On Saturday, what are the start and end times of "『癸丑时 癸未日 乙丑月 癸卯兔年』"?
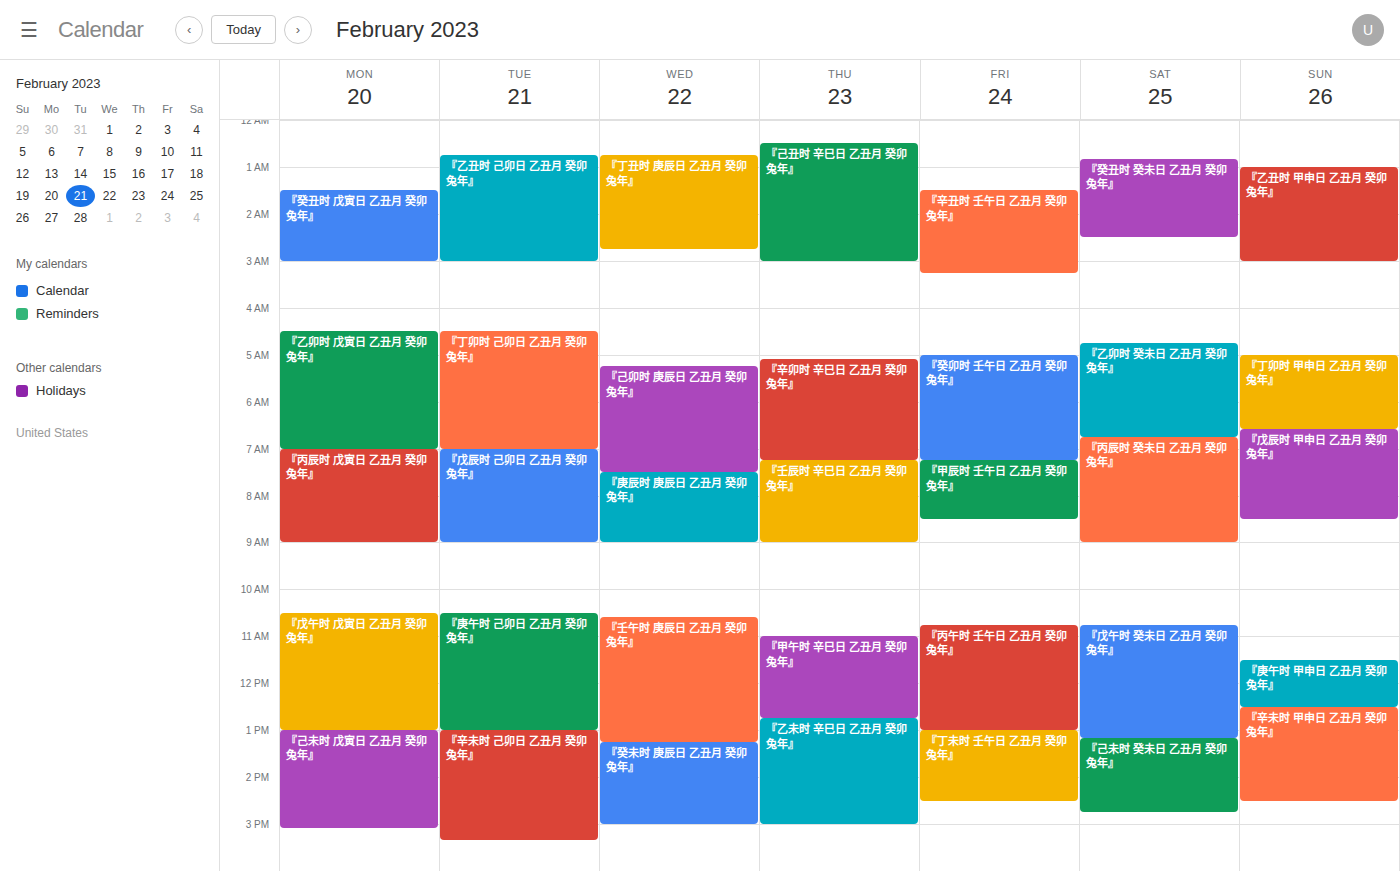
12:50 AM to 2:30 AM